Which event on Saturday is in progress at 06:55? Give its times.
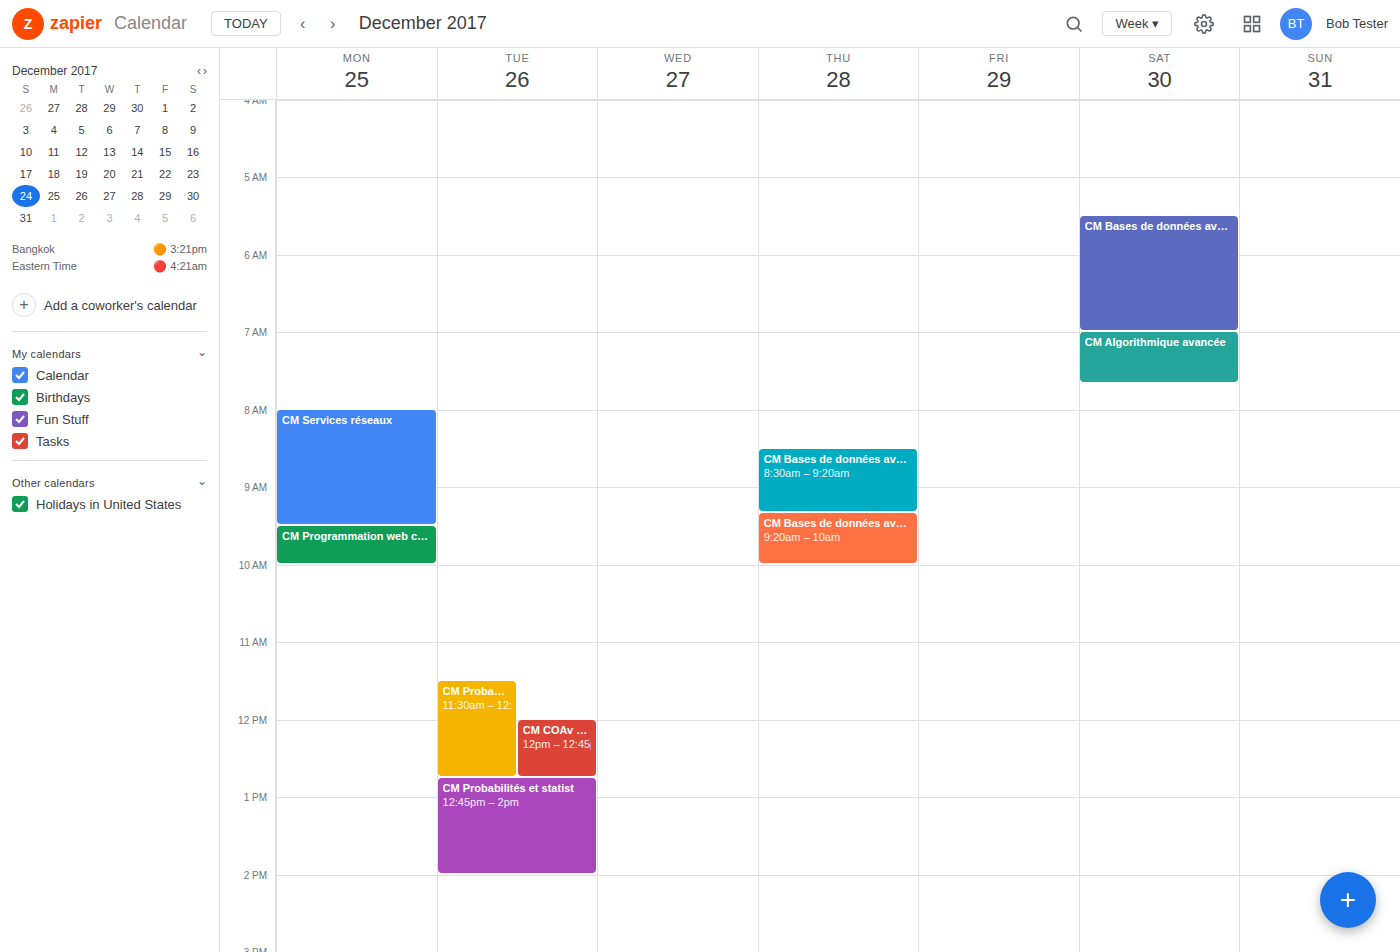
"CM Bases de données avancé", 05:30 to 07:00